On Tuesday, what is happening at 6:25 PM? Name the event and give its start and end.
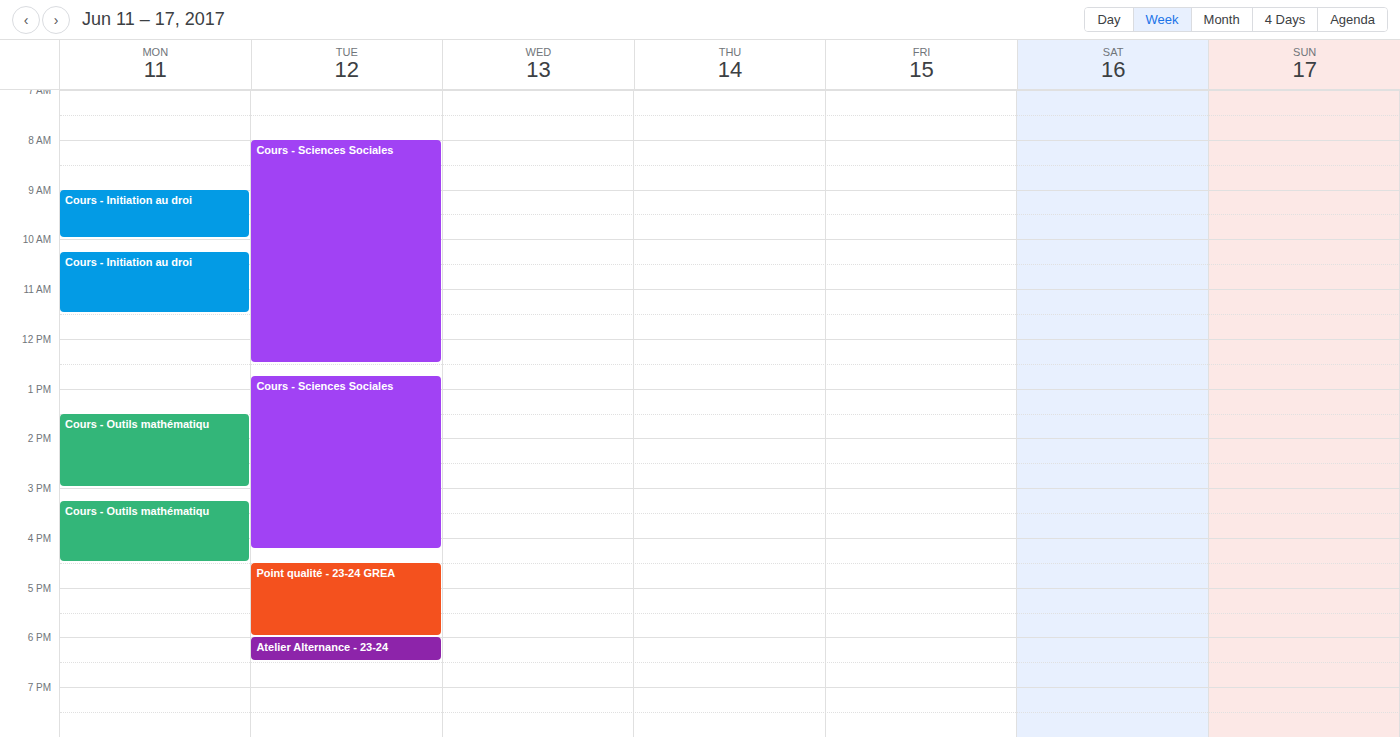
"Atelier Alternance - 23-24", 6:00 PM to 6:30 PM